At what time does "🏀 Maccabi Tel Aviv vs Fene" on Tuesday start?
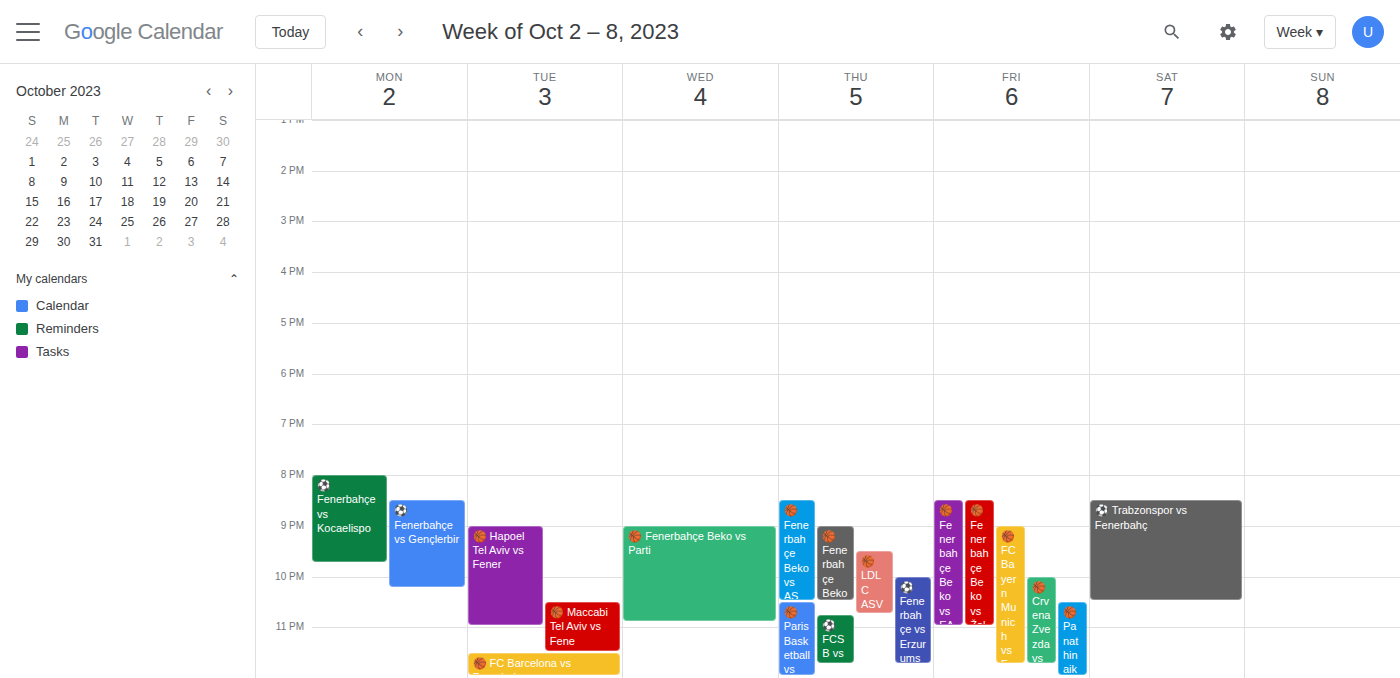
10:30 PM